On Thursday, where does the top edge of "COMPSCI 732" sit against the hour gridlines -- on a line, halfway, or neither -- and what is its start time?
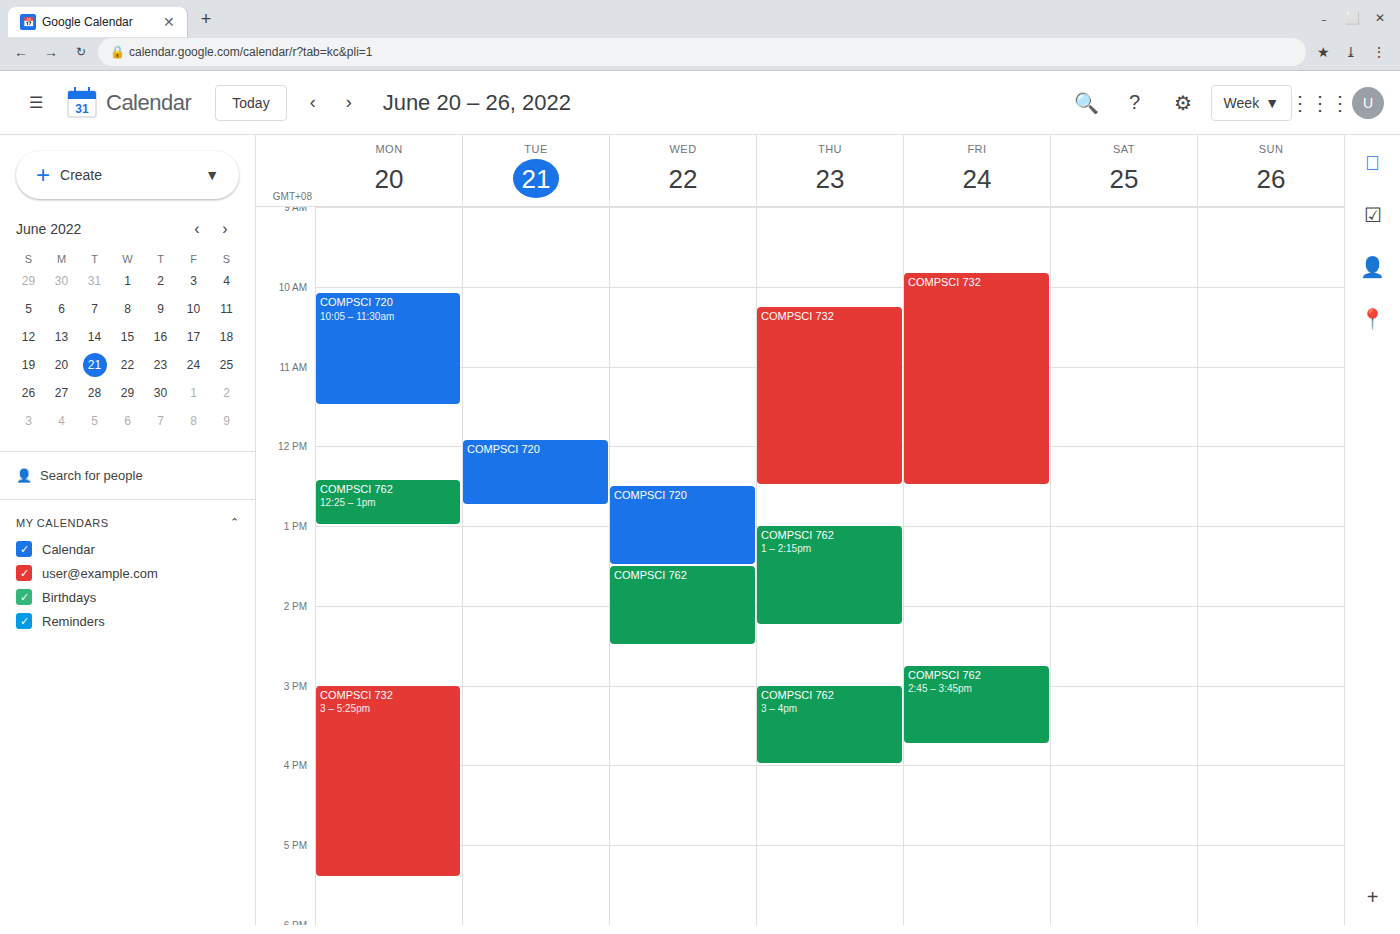
10:15 -- neither: a quarter of the way from the 10:00 line to the 11:00 line.